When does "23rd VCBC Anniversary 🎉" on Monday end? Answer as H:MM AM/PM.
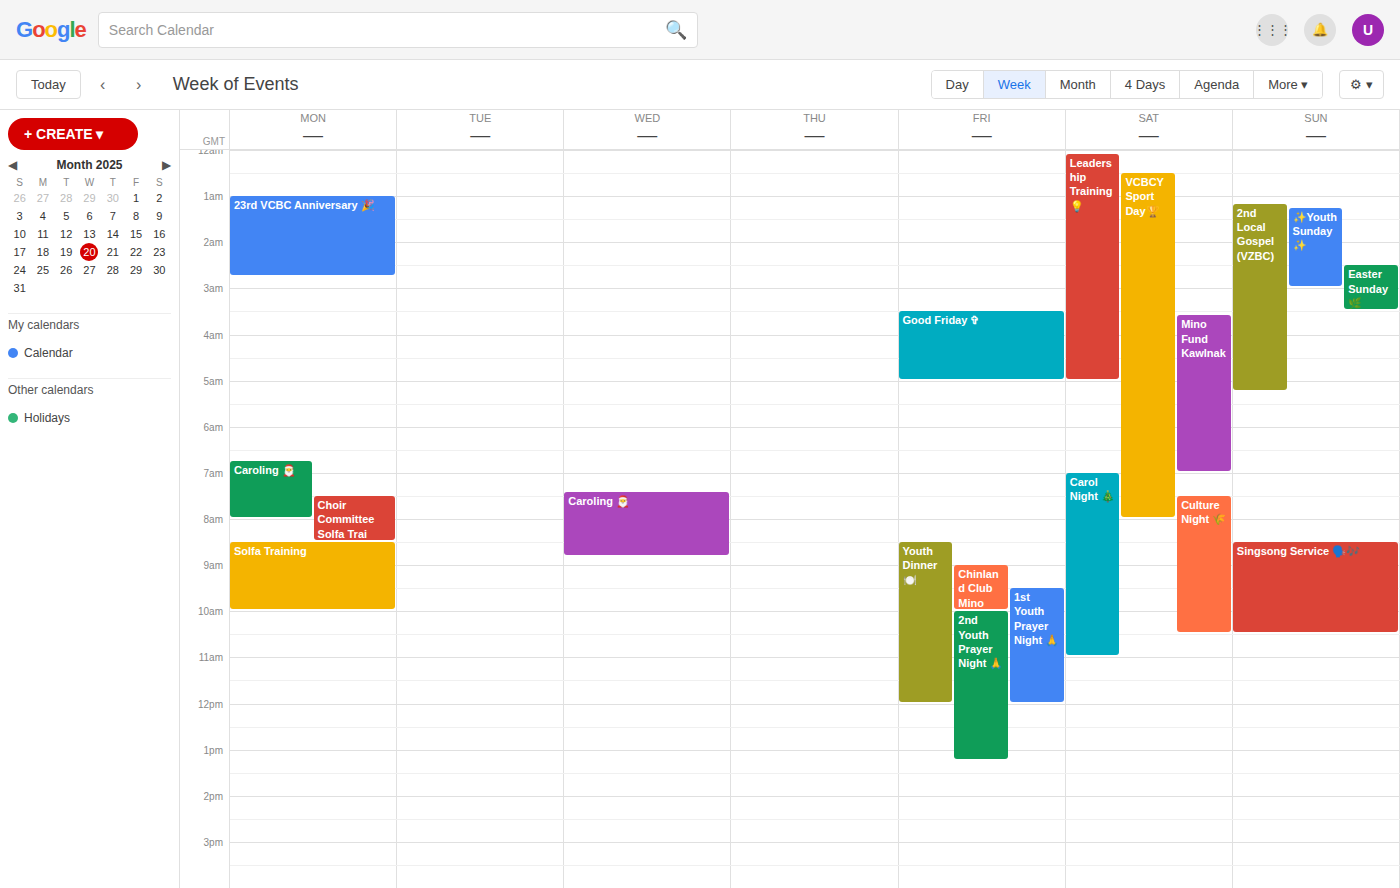
2:45 AM